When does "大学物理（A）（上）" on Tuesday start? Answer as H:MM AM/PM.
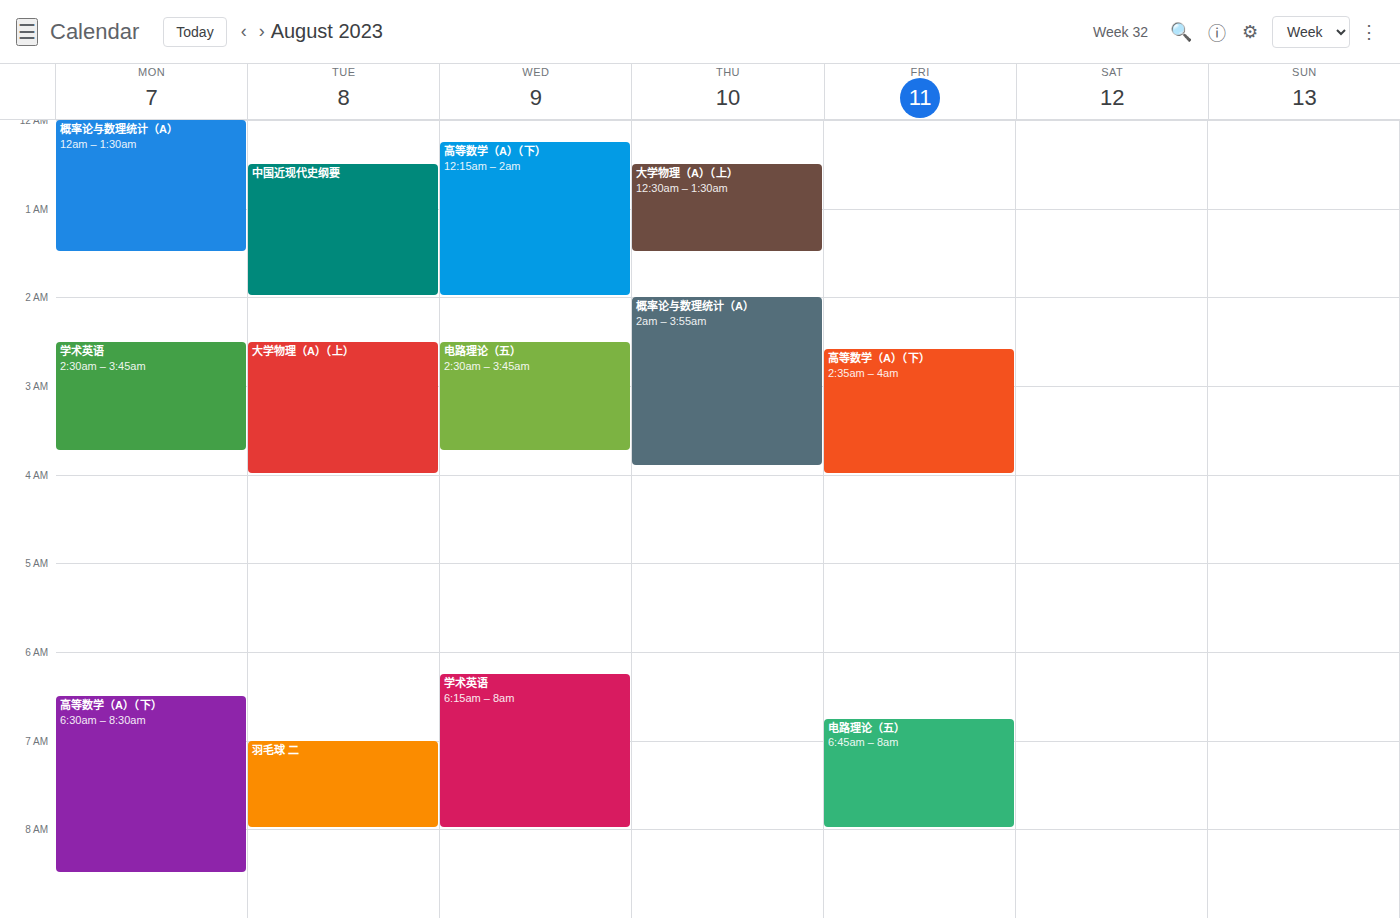
2:30 AM